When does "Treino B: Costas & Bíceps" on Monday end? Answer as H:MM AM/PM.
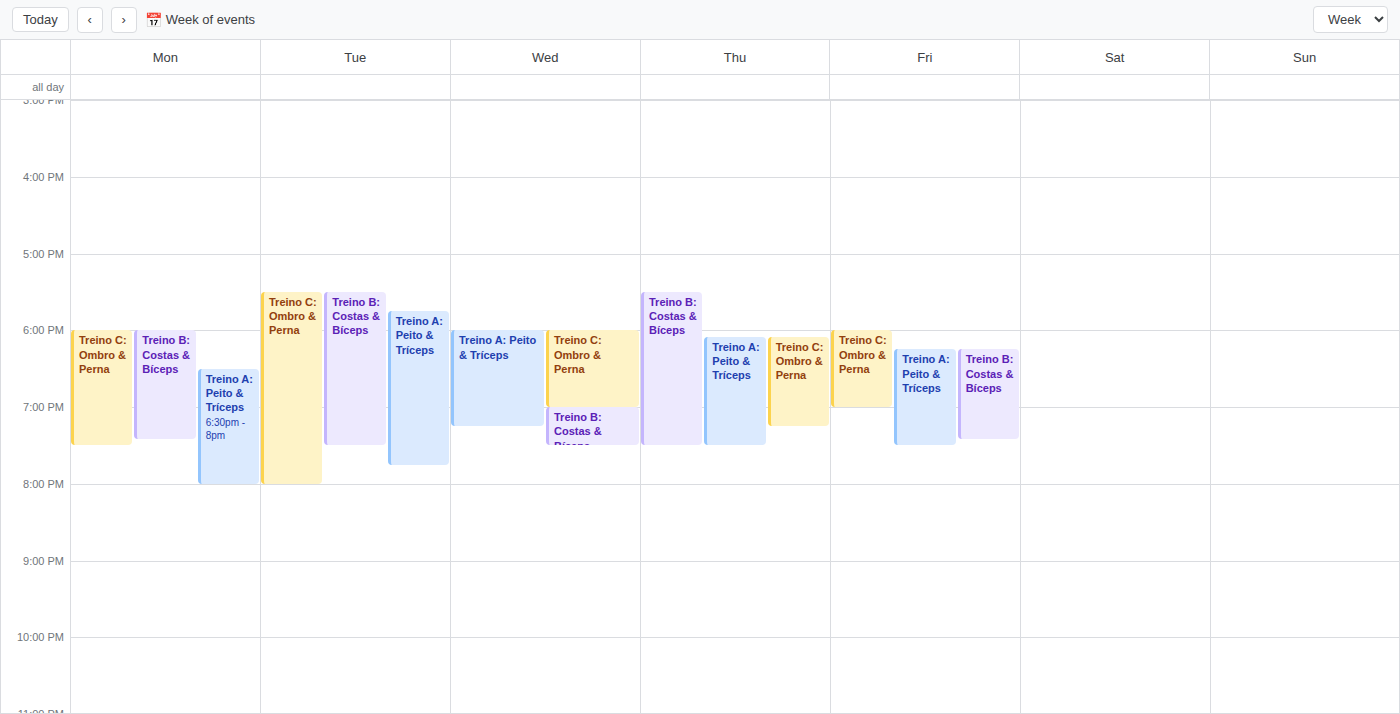
7:25 PM